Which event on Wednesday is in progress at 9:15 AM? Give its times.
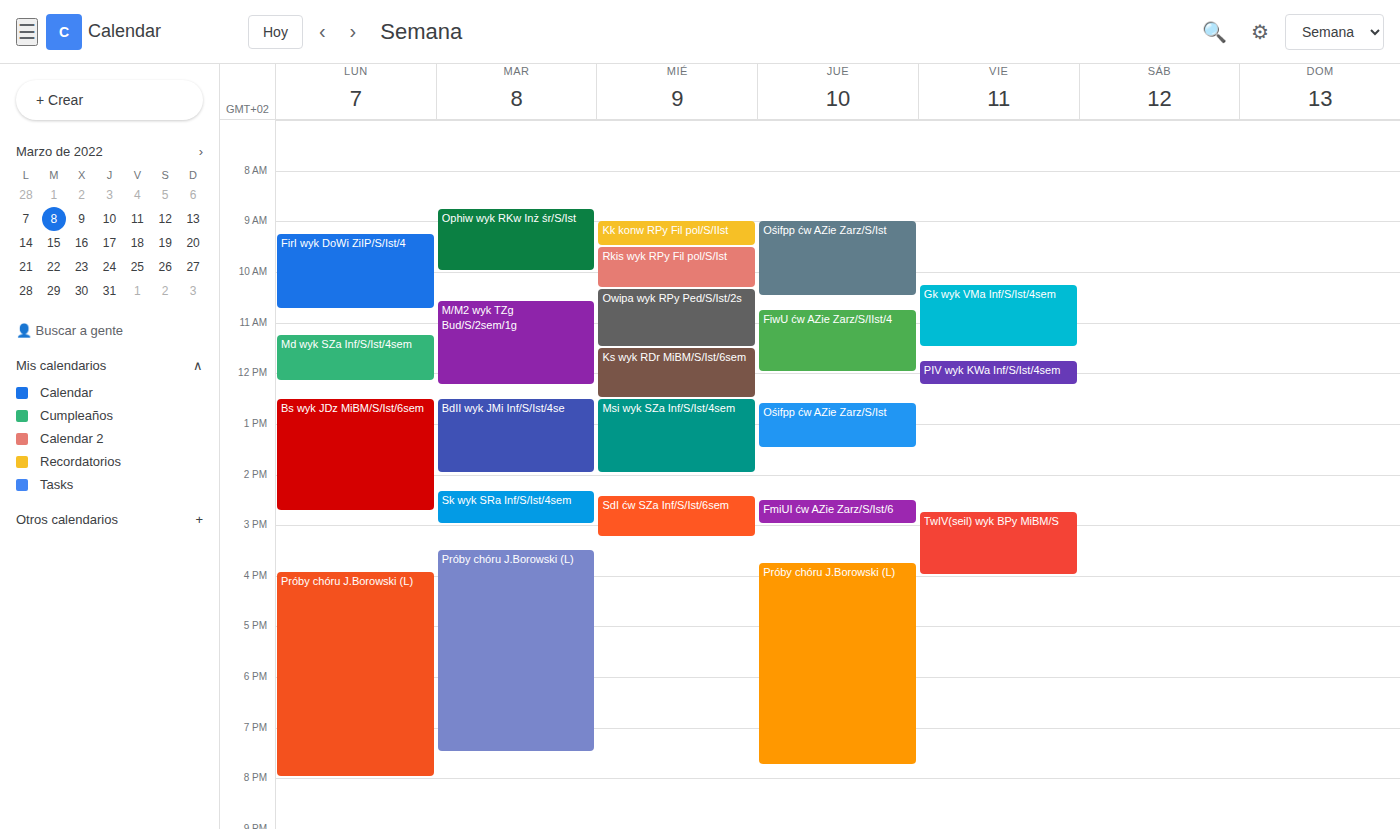
"Kk konw RPy Fil pol/S/IIst", 9:00 AM to 9:30 AM